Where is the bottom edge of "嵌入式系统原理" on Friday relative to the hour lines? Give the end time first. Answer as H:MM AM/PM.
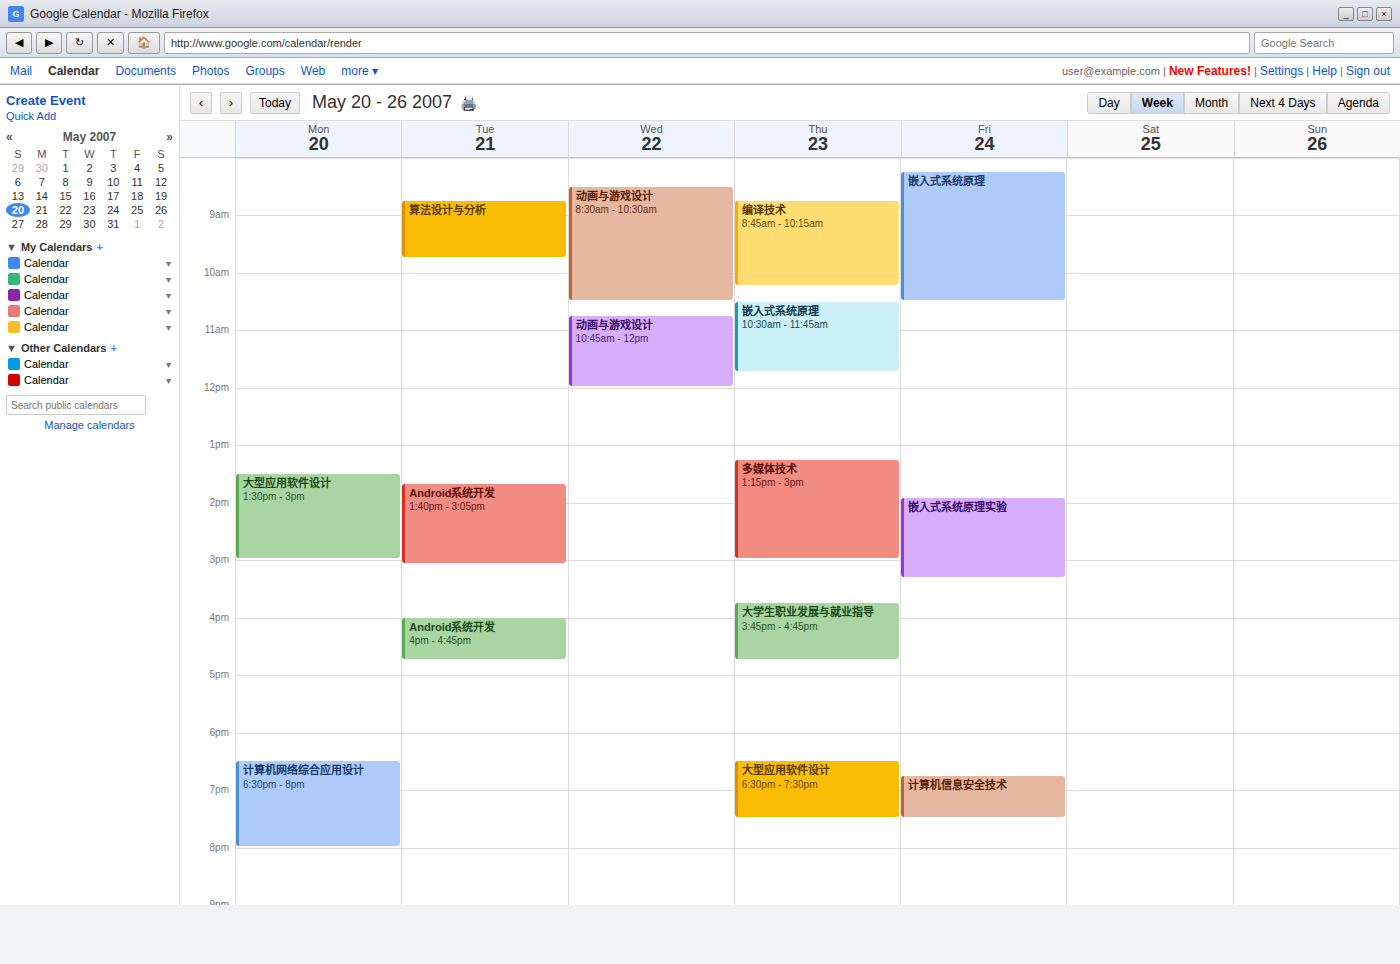
10:30 AM -- halfway between the 10 AM and 11 AM lines.